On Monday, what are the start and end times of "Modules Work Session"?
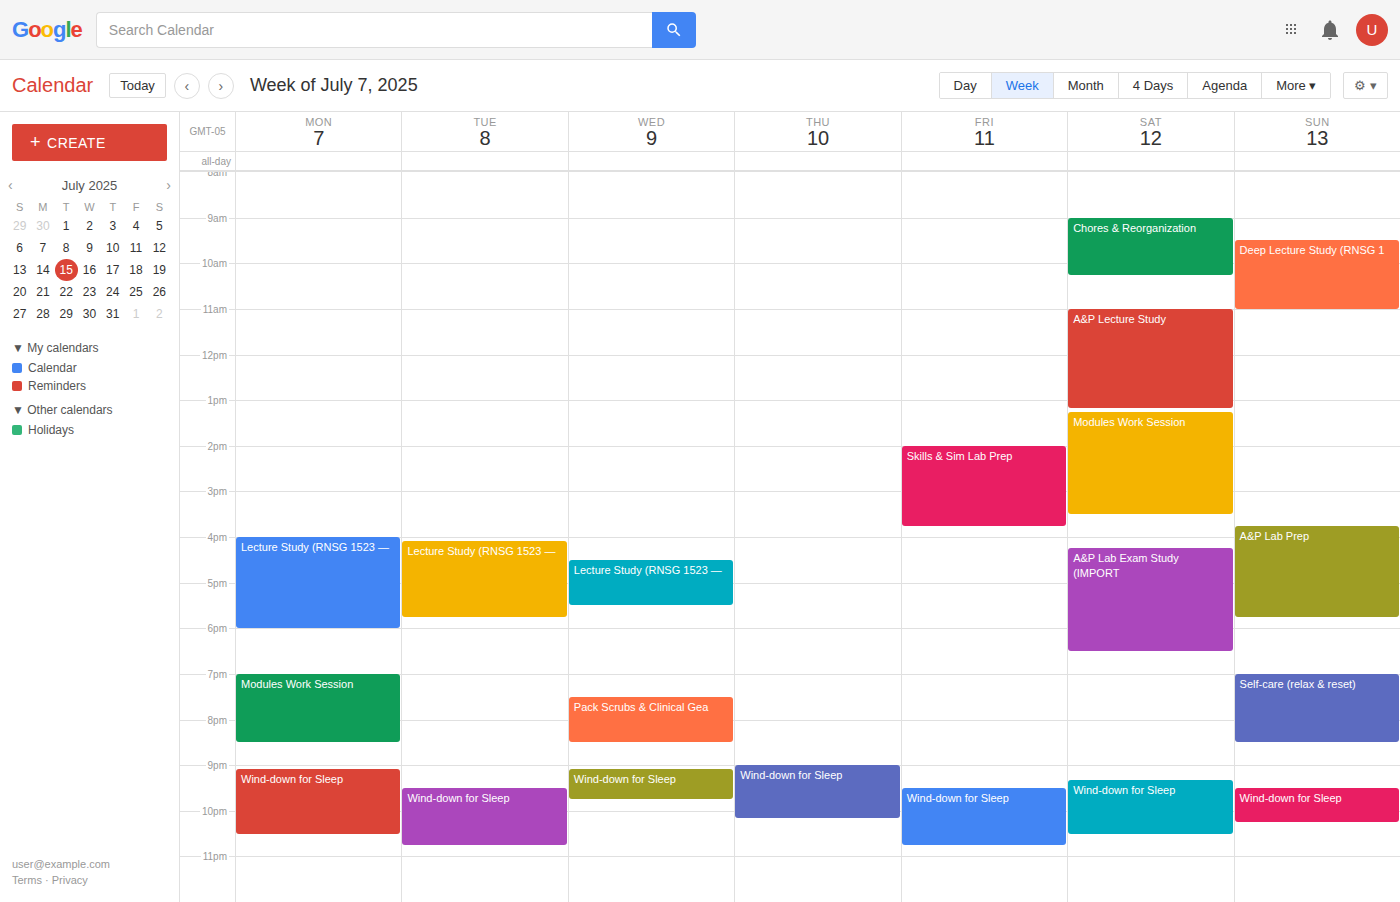
7:00 PM to 8:30 PM